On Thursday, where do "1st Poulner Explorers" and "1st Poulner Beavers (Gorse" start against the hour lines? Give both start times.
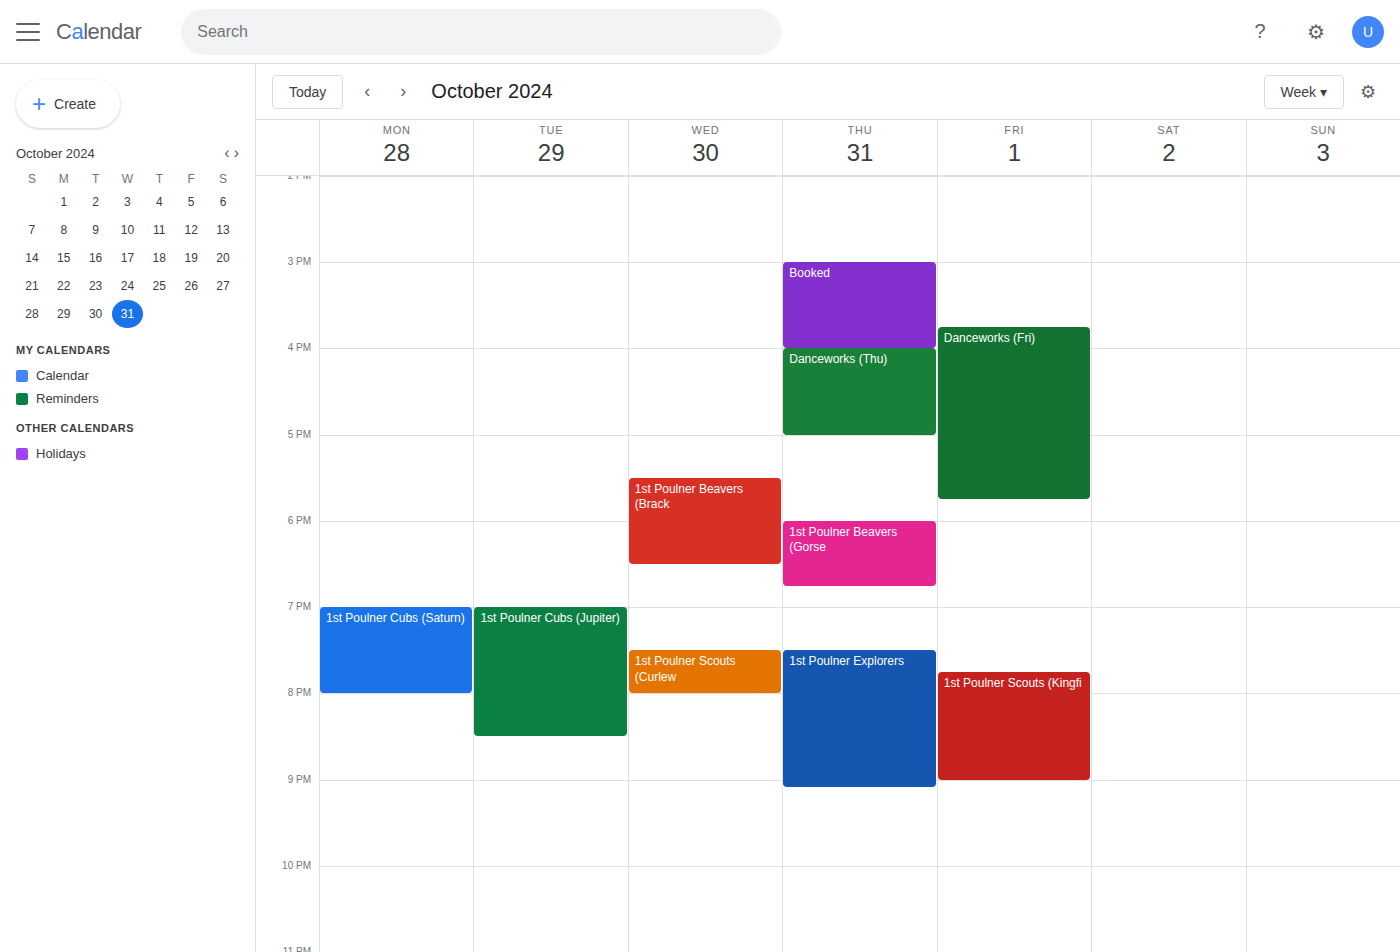
"1st Poulner Explorers": 19:30, halfway between the 19:00 and 20:00 lines. "1st Poulner Beavers (Gorse": 18:00, exactly on the 18:00 line.